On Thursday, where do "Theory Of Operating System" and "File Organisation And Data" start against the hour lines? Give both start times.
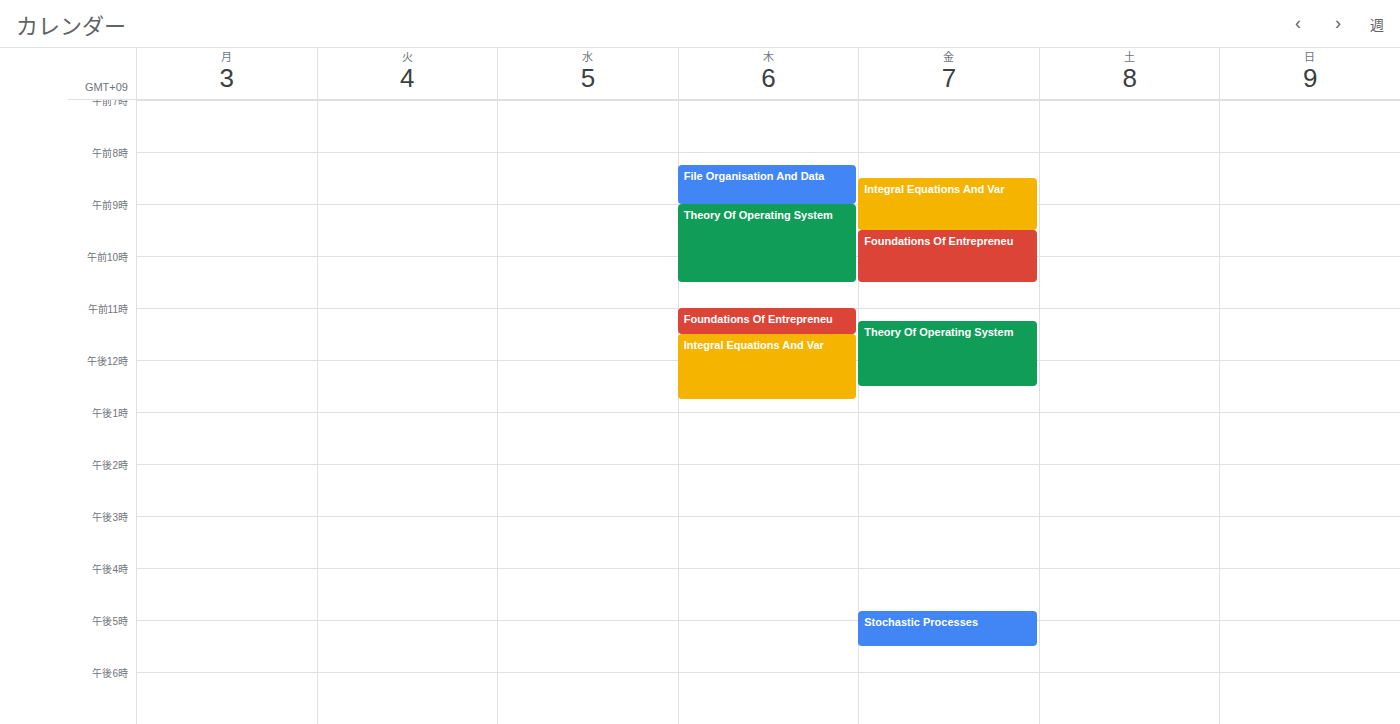
"Theory Of Operating System": 9:00 AM, exactly on the 9 AM line. "File Organisation And Data": 8:15 AM, neither: a quarter of the way from the 8 AM line to the 9 AM line.